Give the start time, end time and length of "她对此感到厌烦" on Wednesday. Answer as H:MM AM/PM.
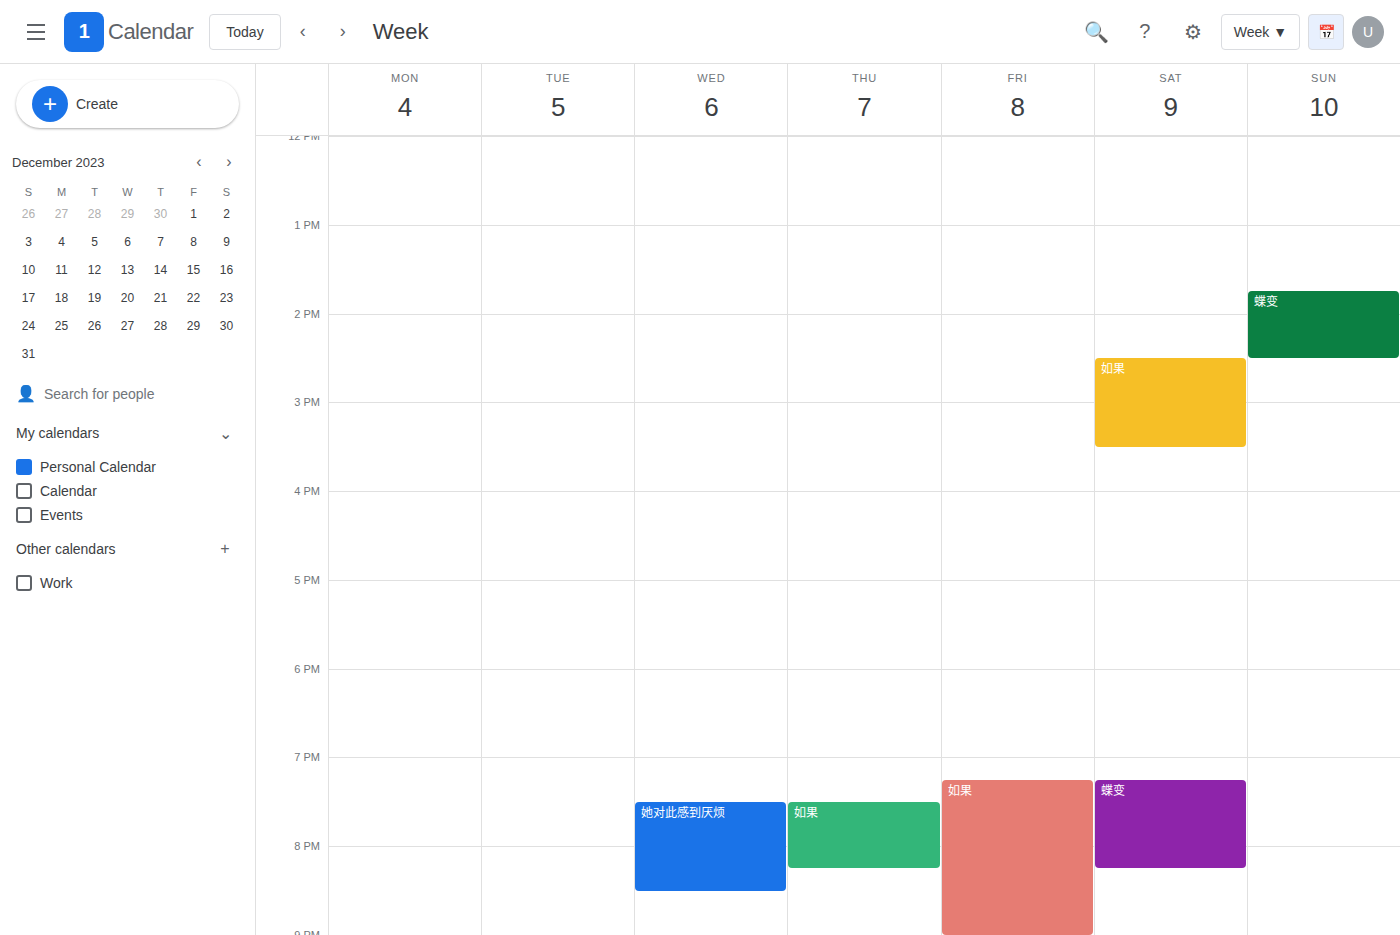
7:30 PM to 8:30 PM, 1 hour